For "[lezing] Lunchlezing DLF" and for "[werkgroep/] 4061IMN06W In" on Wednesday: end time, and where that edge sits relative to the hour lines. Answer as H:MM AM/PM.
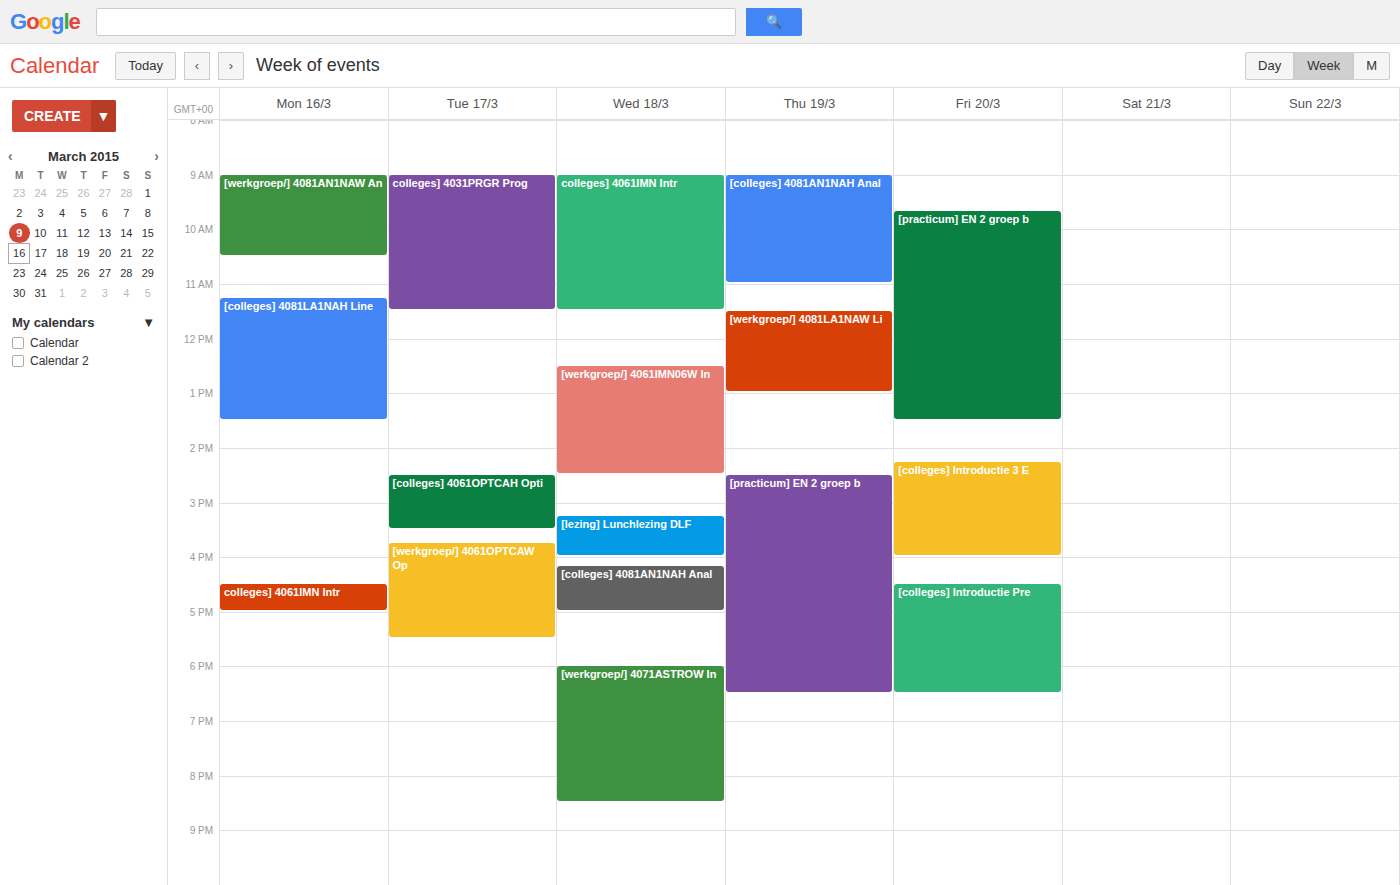
"[lezing] Lunchlezing DLF": 4:00 PM, exactly on the 4 PM line. "[werkgroep/] 4061IMN06W In": 2:30 PM, halfway between the 2 PM and 3 PM lines.